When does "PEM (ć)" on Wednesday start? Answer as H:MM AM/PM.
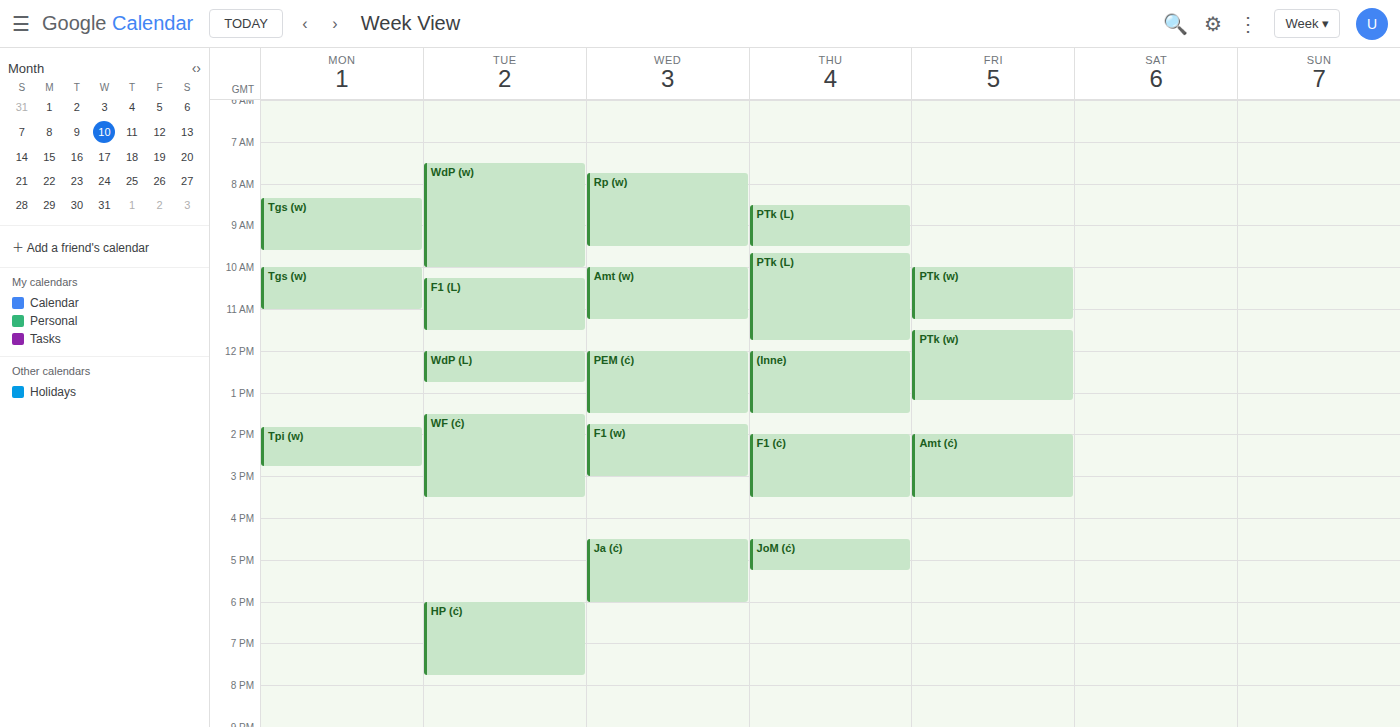
12:00 PM